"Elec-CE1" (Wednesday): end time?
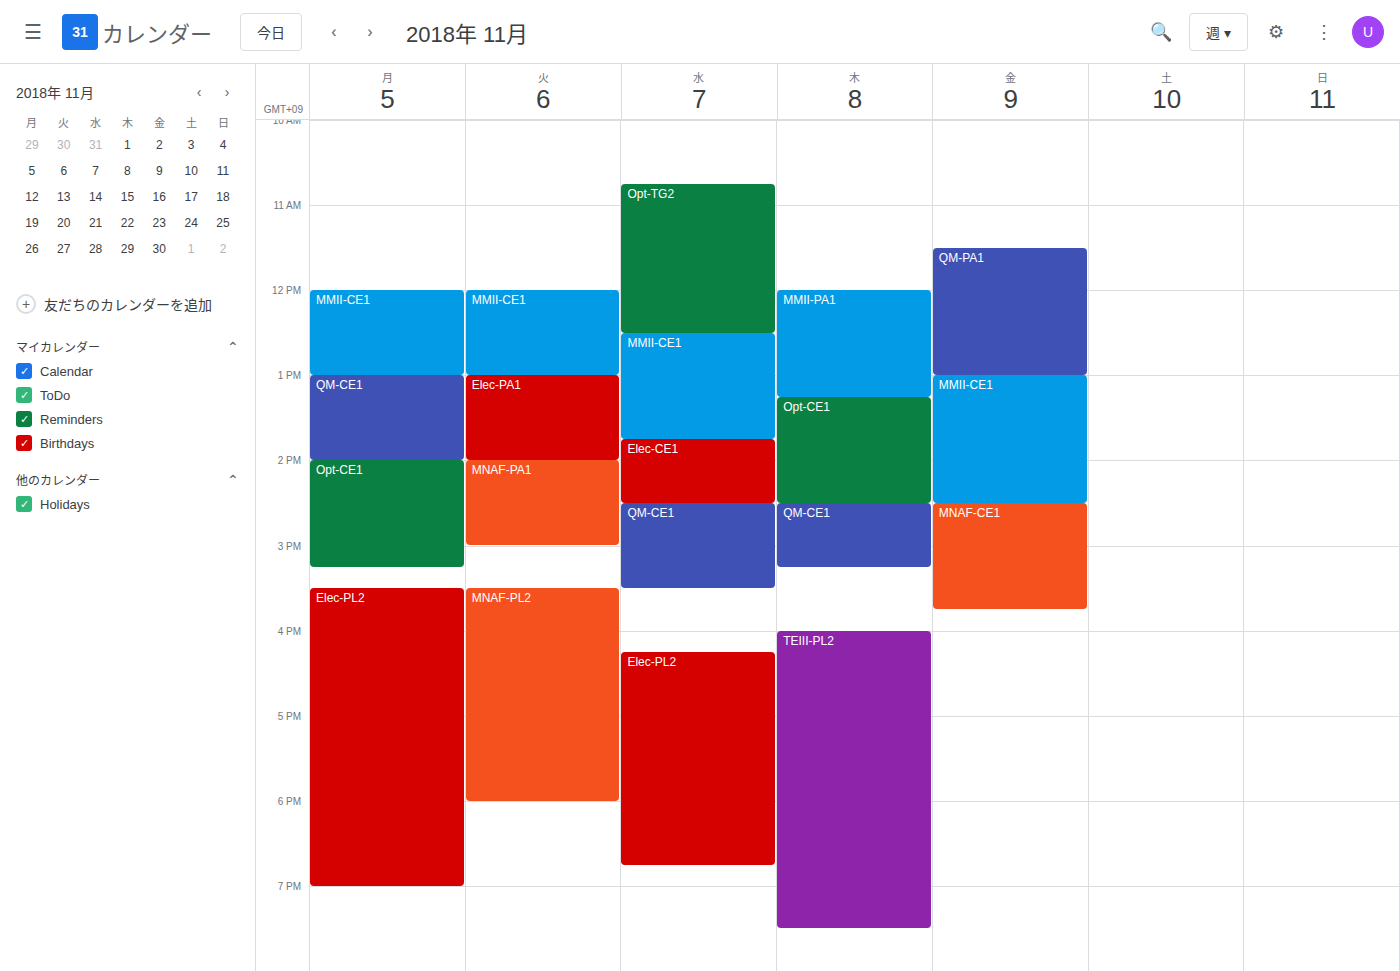
2:30 PM